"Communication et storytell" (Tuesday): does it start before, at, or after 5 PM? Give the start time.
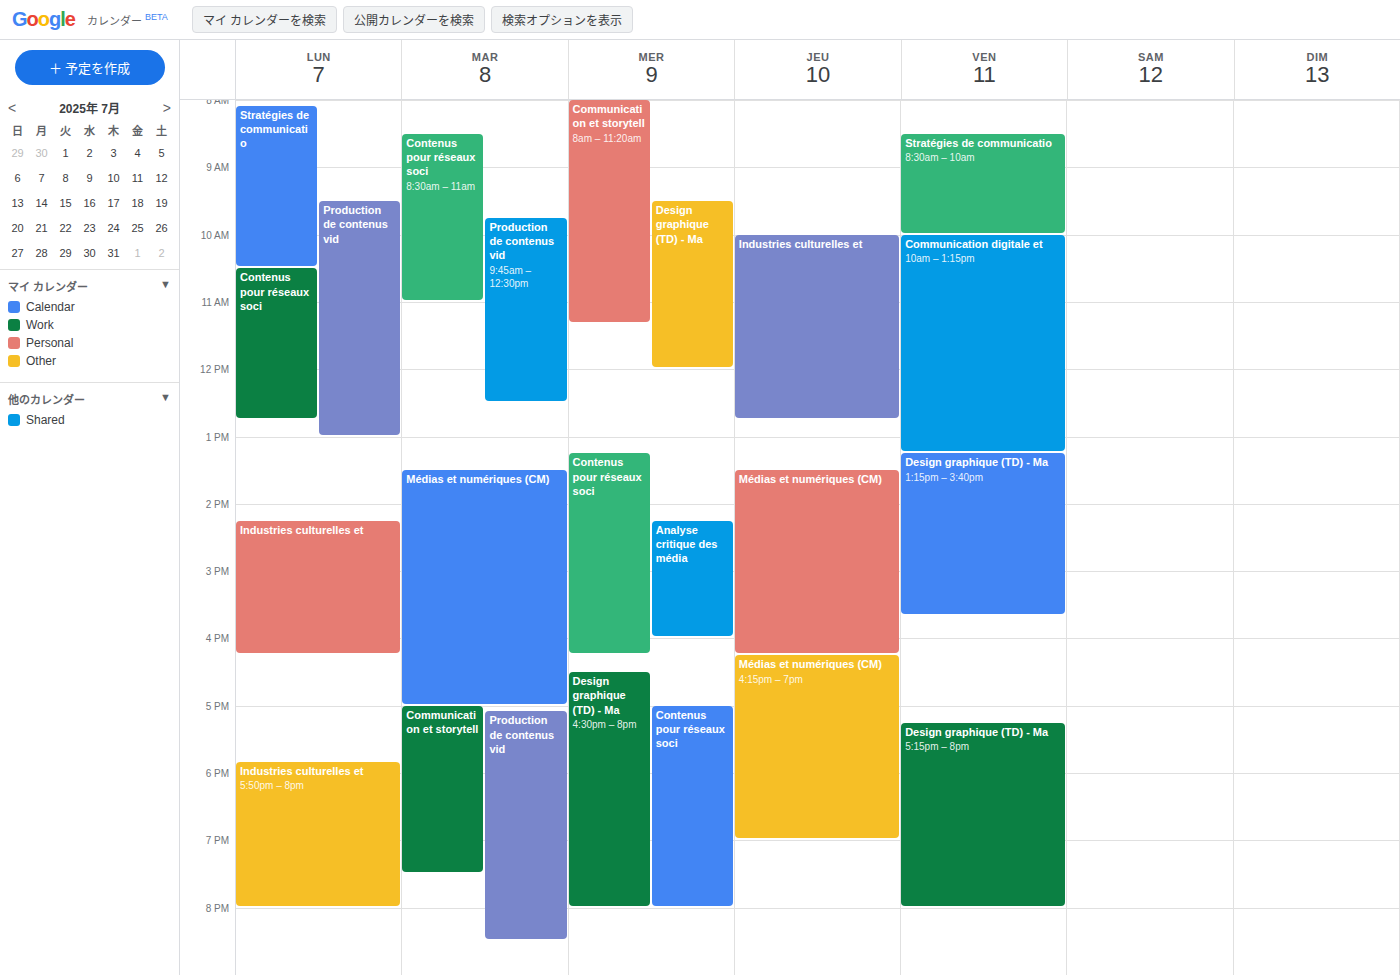
5:00 PM -- exactly at 5 PM, on the 5 PM line.